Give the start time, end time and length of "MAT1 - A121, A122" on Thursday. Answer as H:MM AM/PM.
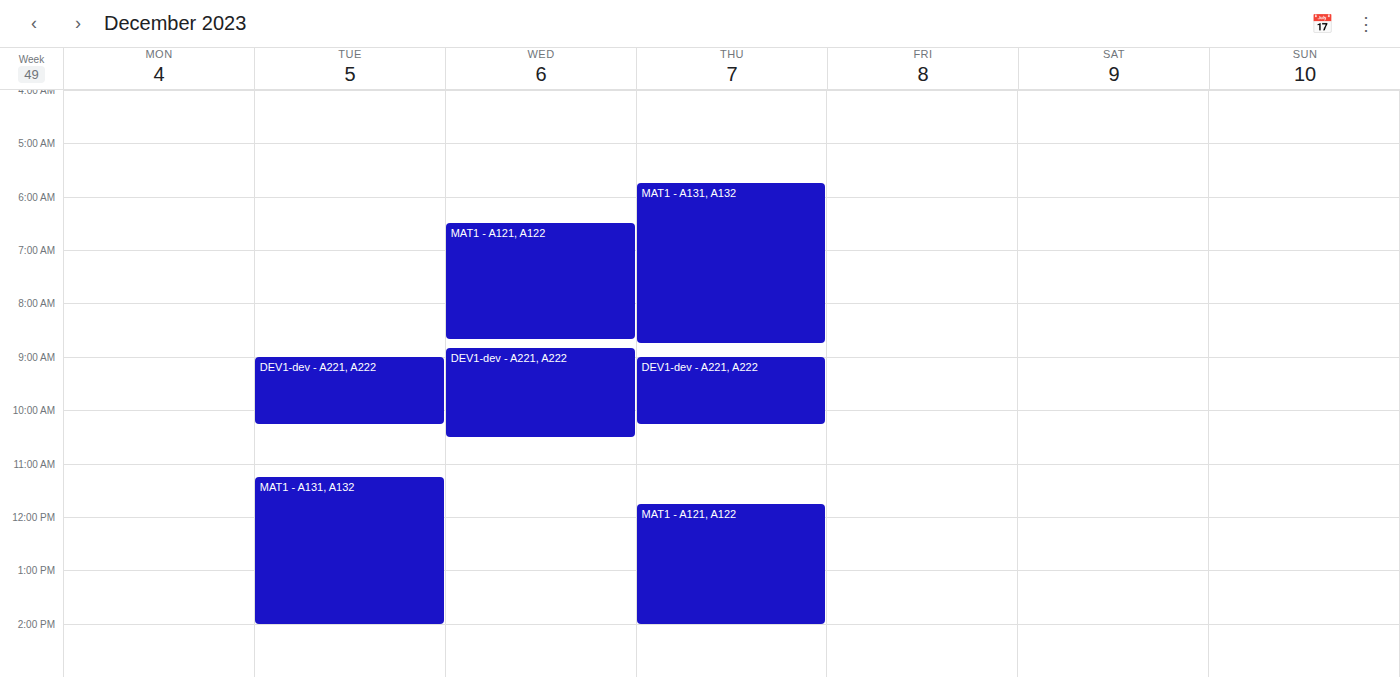
11:45 AM to 2:00 PM, 2 hours 15 minutes